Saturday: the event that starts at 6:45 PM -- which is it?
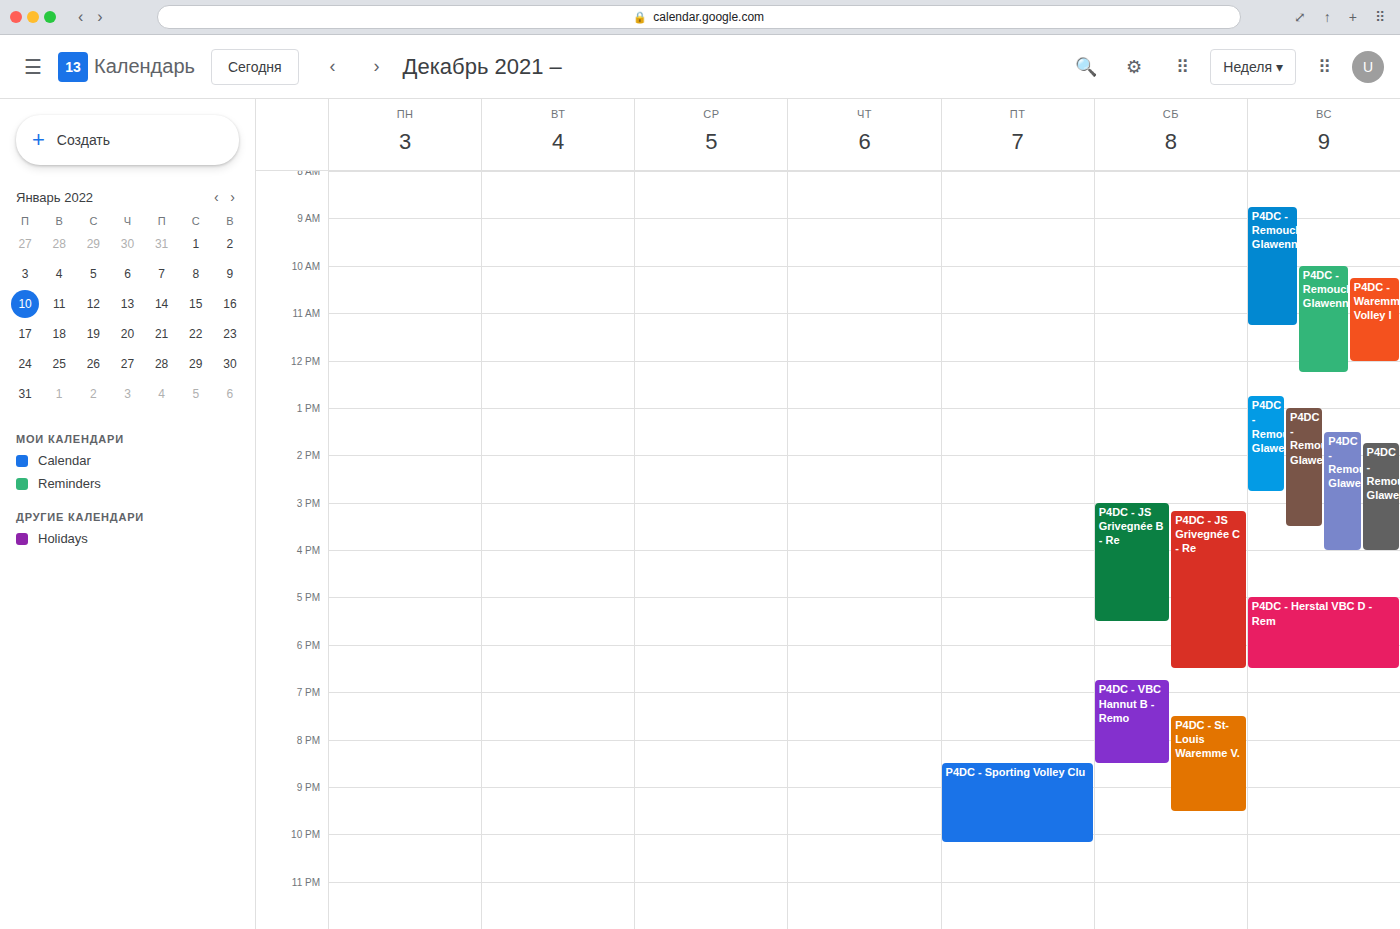
"P4DC - VBC Hannut B - Remo"